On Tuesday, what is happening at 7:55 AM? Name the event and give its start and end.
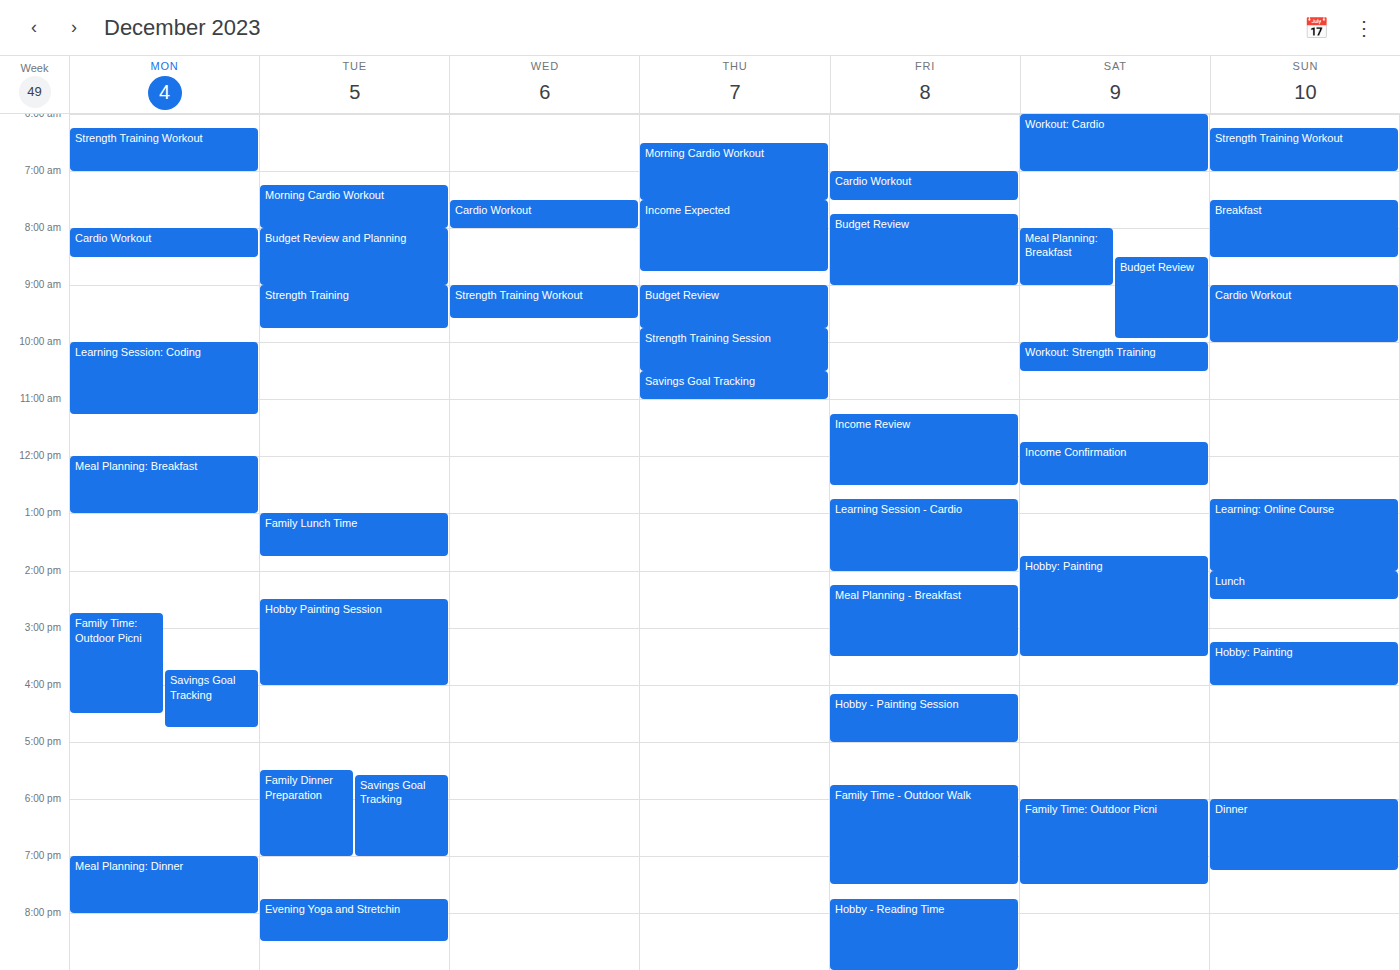
"Morning Cardio Workout", 7:15 AM to 8:00 AM